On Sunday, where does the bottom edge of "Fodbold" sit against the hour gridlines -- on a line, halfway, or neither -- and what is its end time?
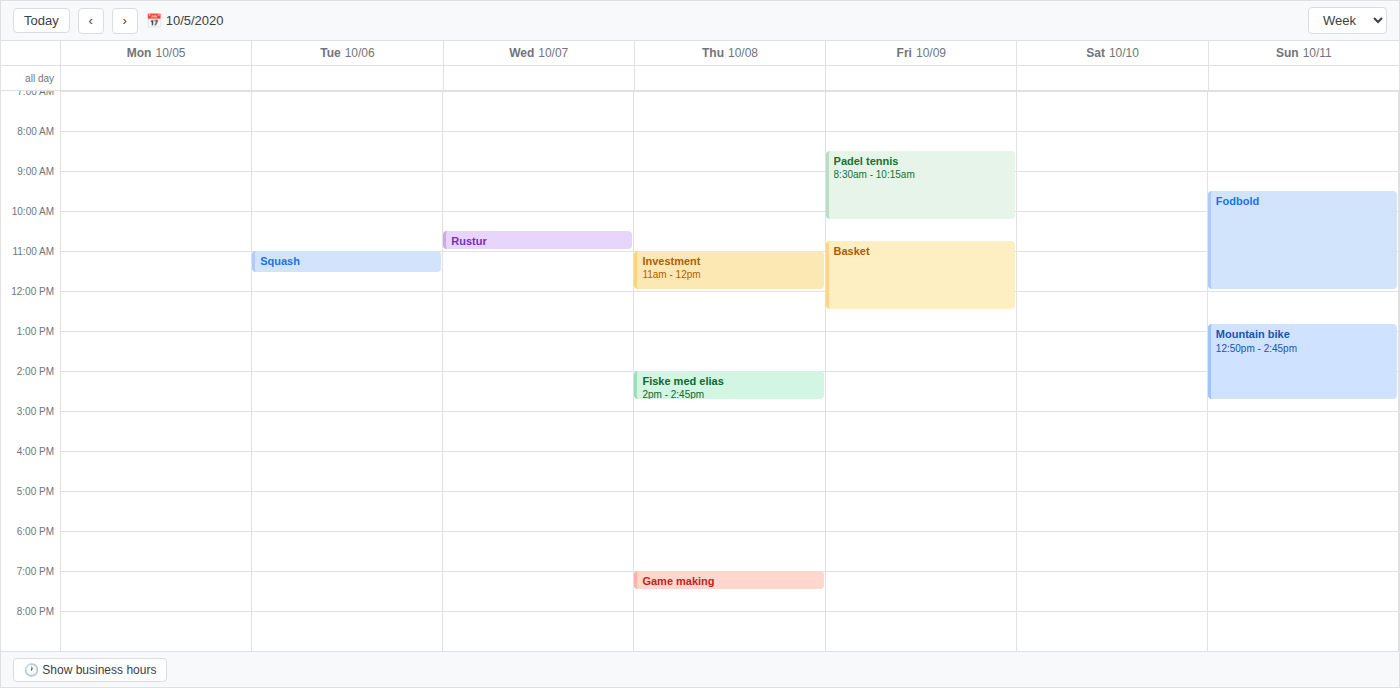
12:00 PM -- exactly on the 12 PM line.